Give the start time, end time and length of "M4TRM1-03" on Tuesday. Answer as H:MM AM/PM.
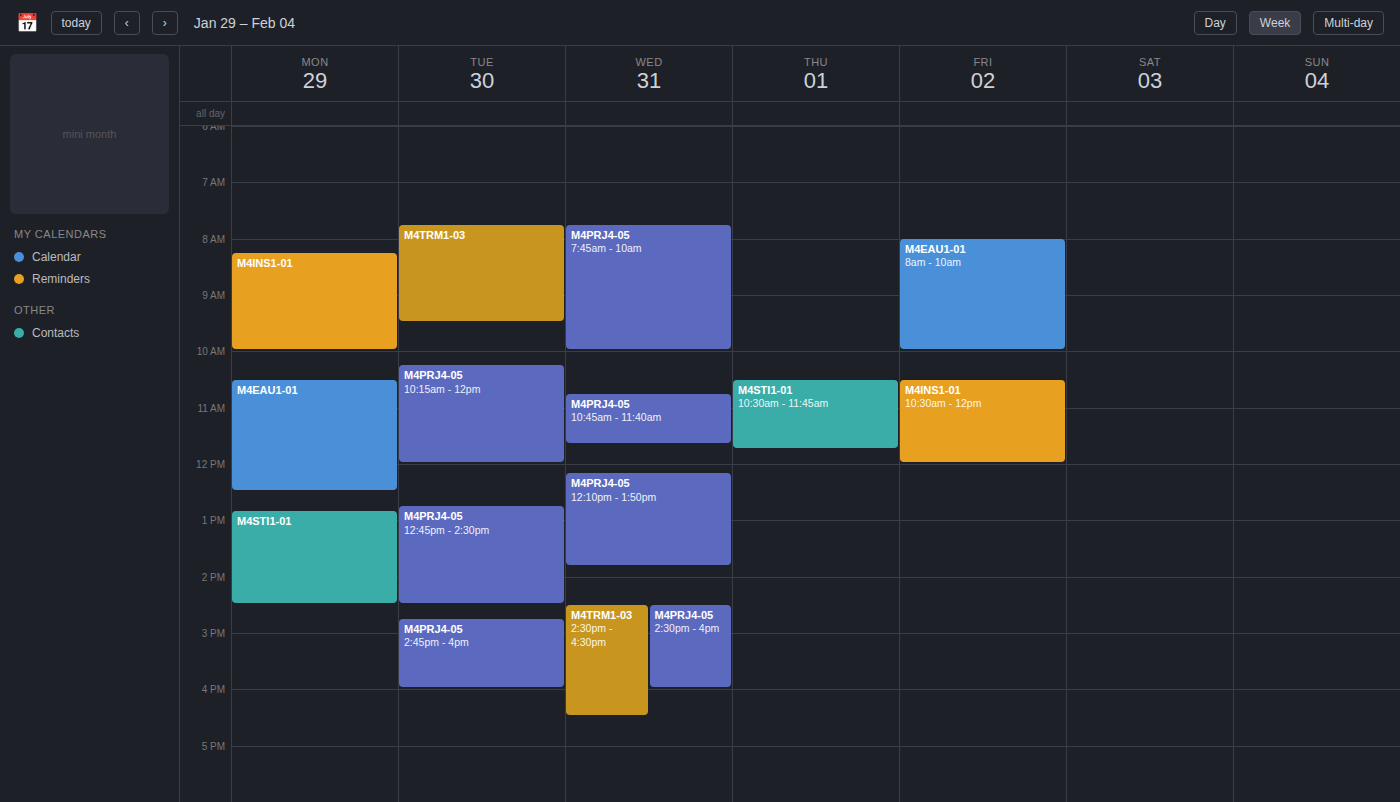
7:45 AM to 9:30 AM, 1 hour 45 minutes